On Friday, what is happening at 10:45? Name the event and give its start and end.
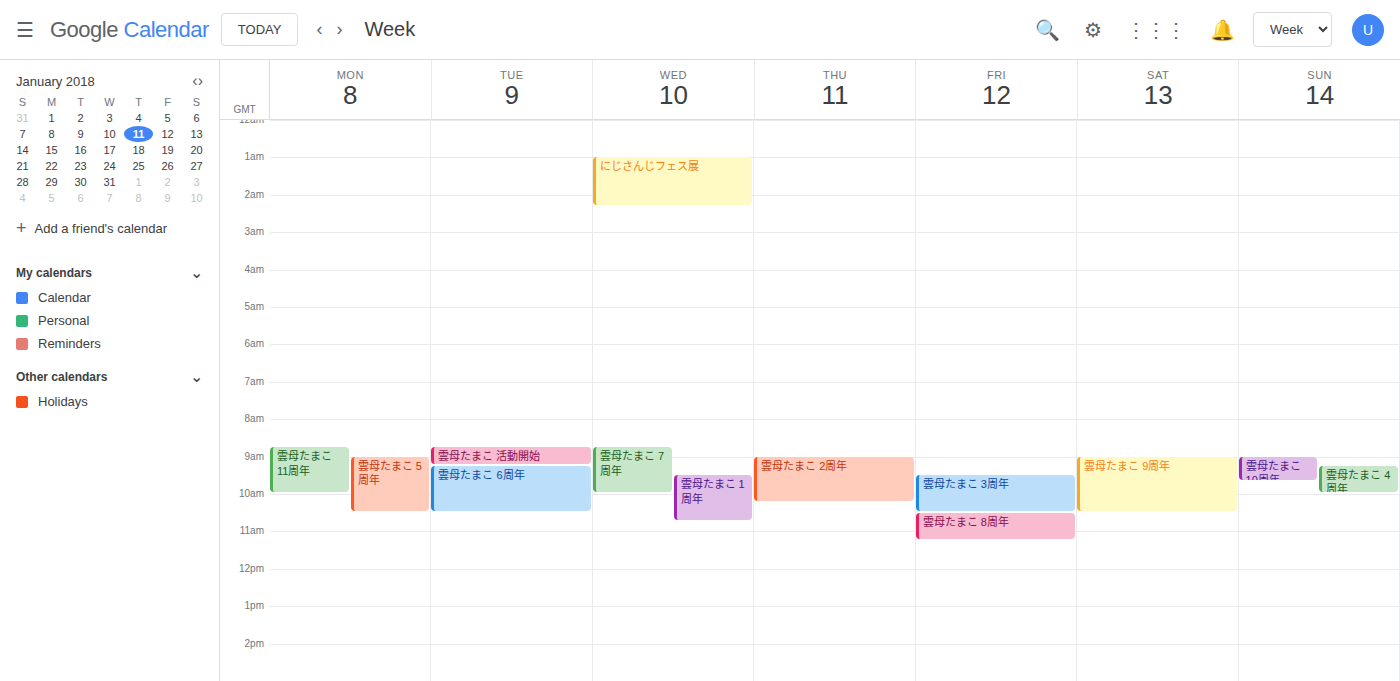
"雲母たまこ 8周年", 10:30 to 11:15